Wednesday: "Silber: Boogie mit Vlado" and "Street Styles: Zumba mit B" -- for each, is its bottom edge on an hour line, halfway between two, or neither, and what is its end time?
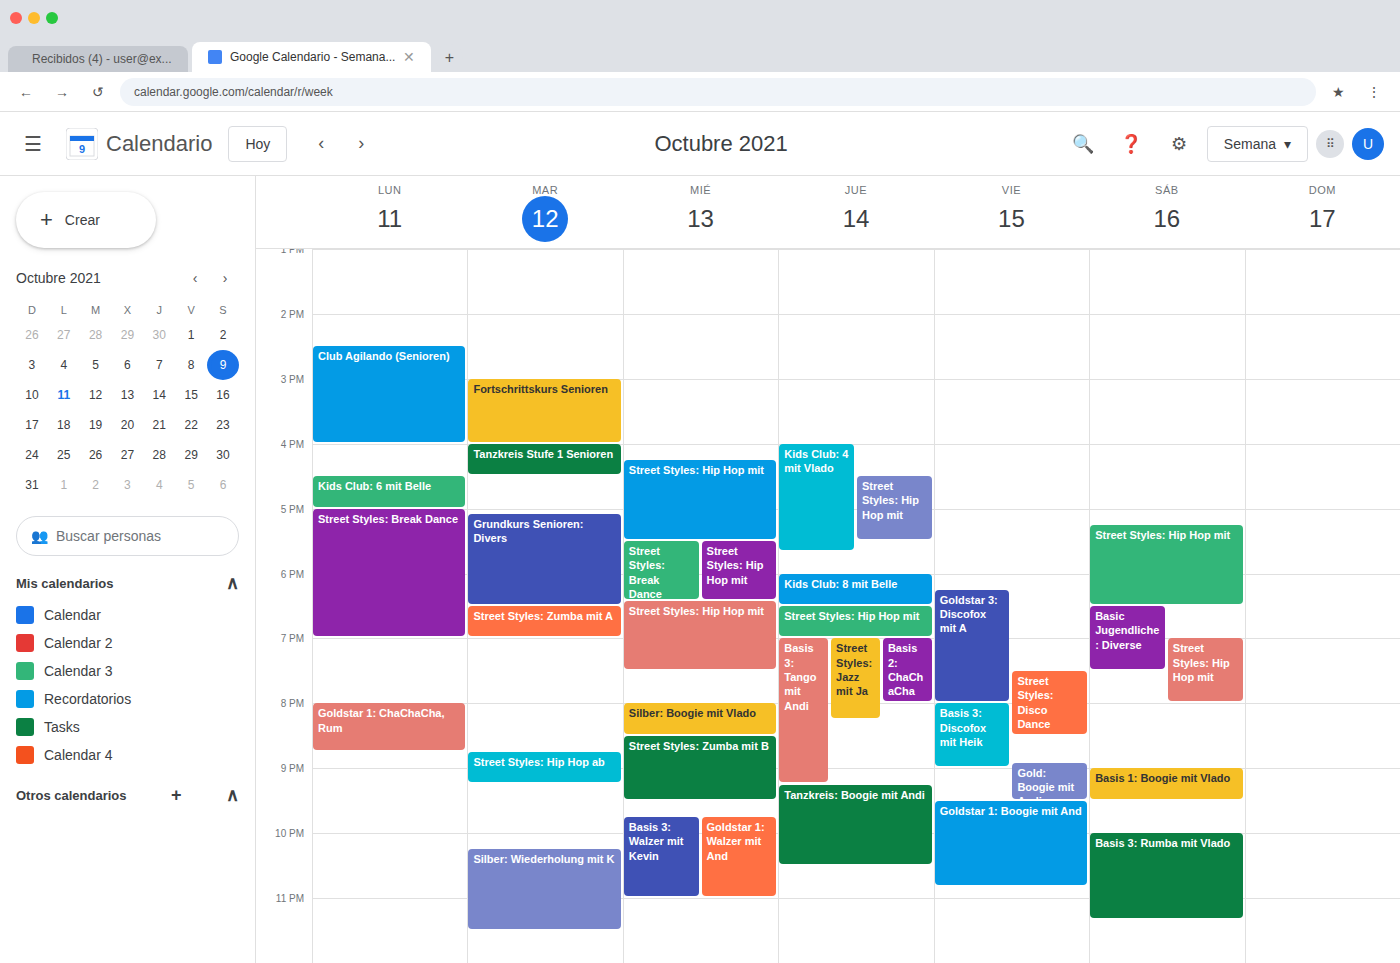
"Silber: Boogie mit Vlado": 8:30 PM, halfway between the 8 PM and 9 PM lines. "Street Styles: Zumba mit B": 9:30 PM, halfway between the 9 PM and 10 PM lines.